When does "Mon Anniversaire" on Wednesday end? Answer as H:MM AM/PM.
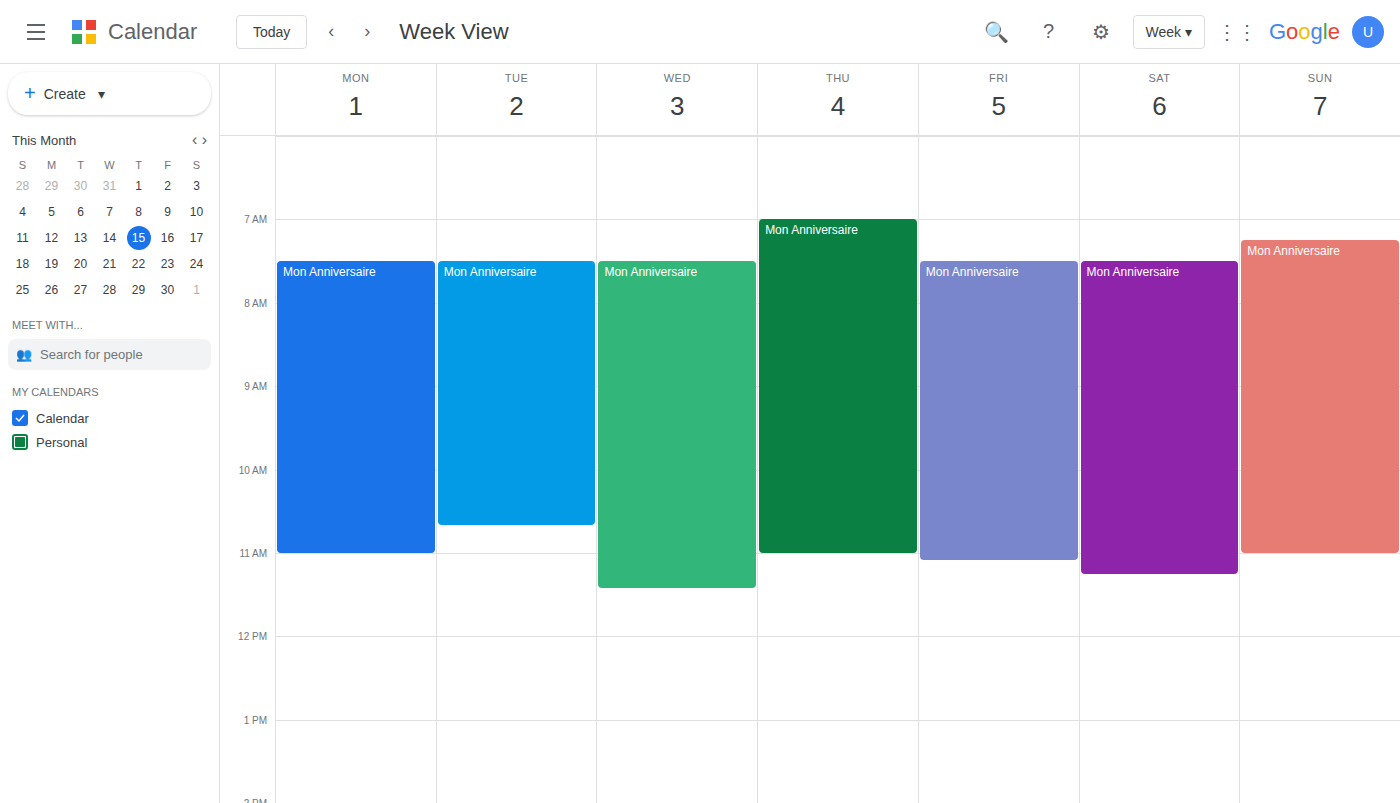
11:25 AM